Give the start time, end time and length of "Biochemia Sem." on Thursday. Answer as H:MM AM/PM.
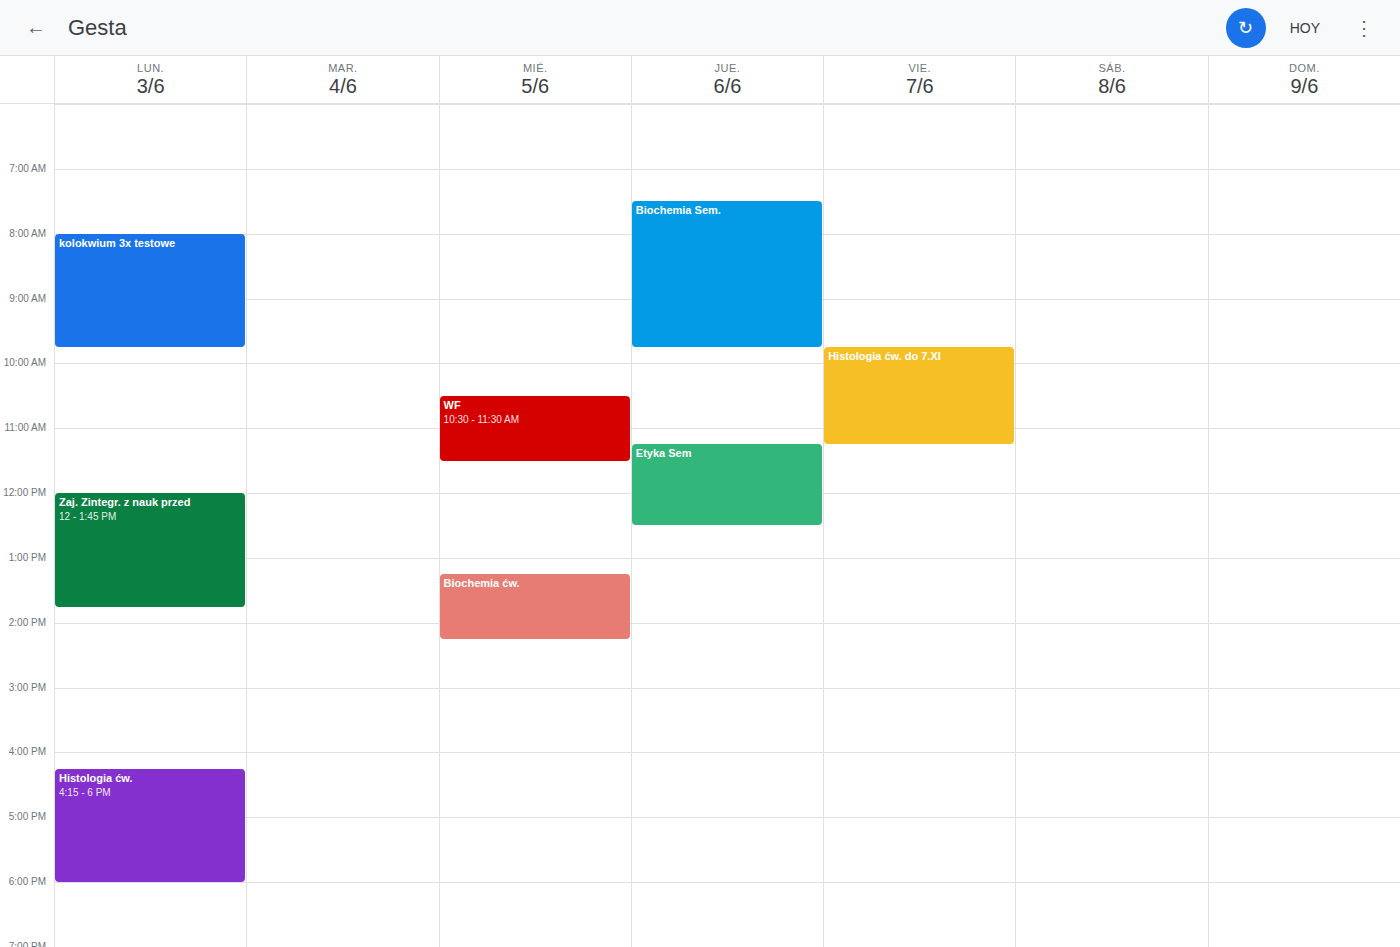
7:30 AM to 9:45 AM, 2 hours 15 minutes